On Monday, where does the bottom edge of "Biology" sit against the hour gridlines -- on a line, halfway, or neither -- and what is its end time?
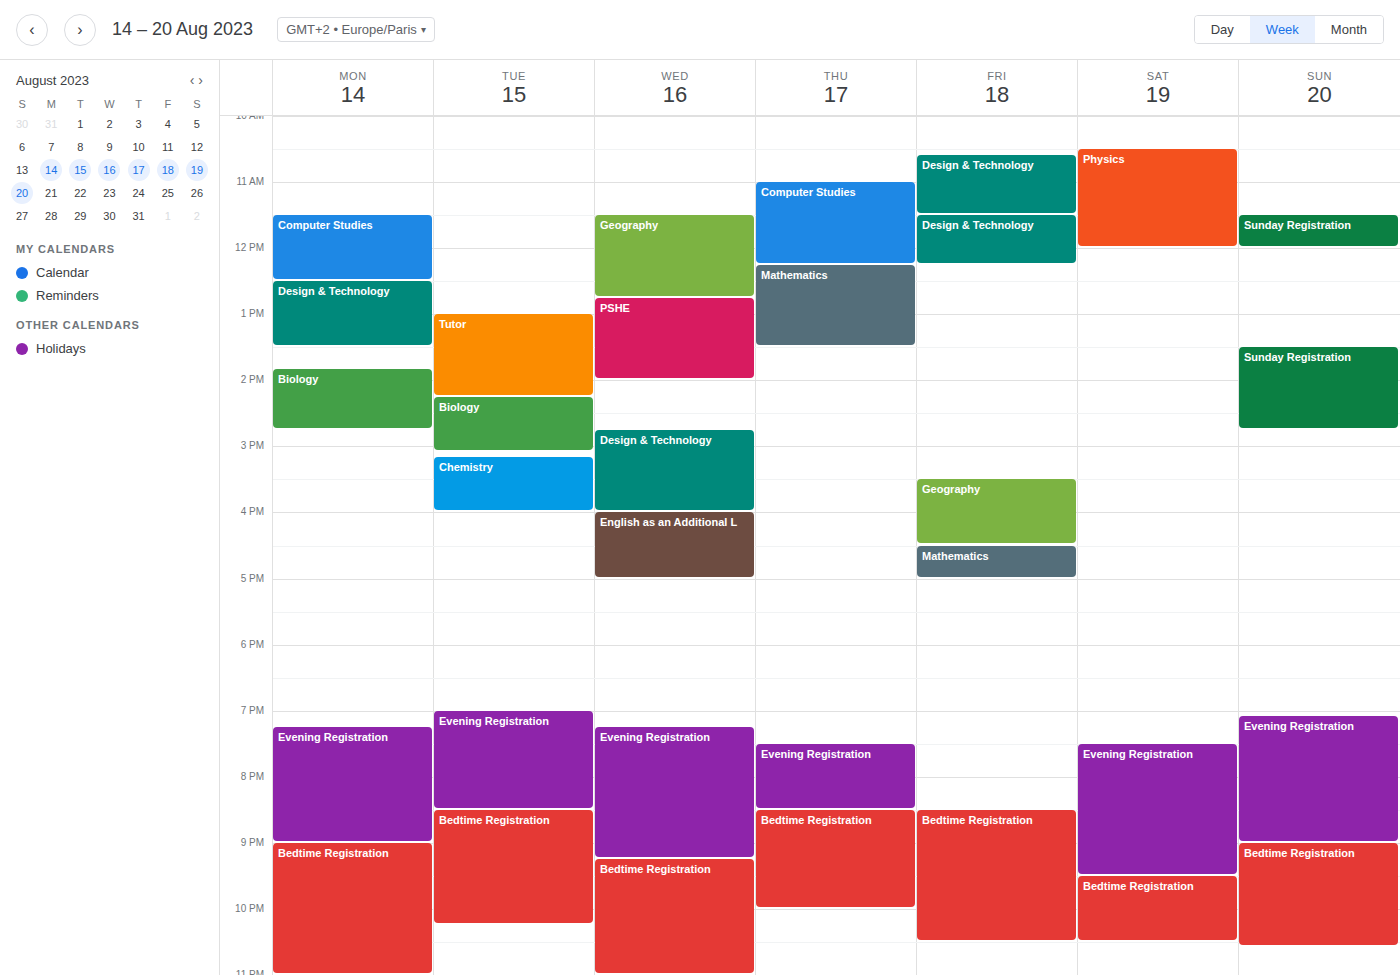
2:45 PM -- neither: three quarters of the way from the 2 PM line to the 3 PM line.